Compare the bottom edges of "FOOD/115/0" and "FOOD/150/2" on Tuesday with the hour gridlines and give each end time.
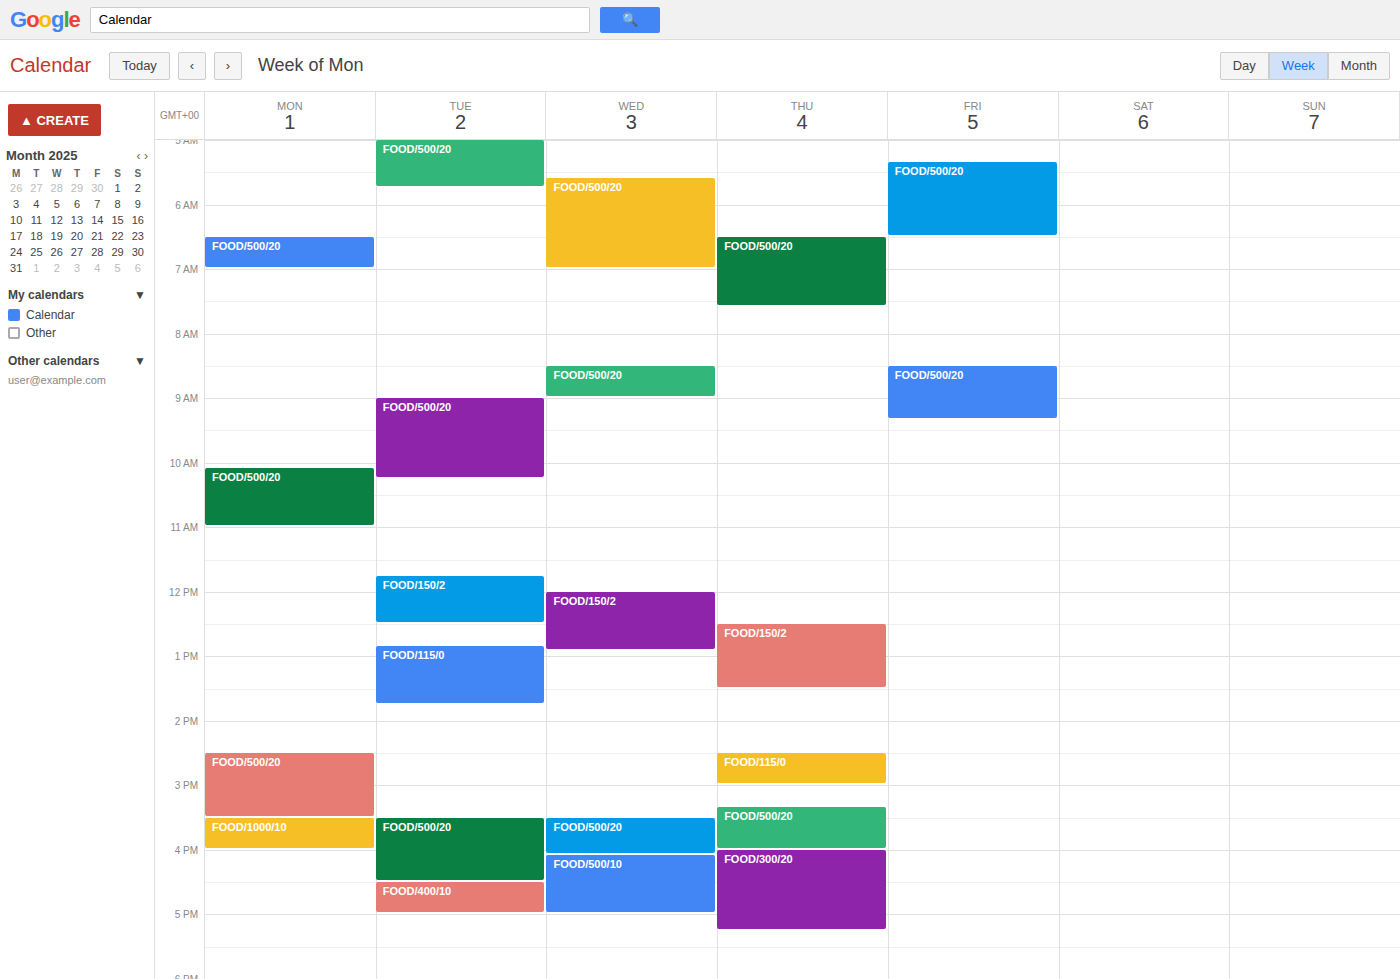
"FOOD/115/0": 1:45 PM, neither: three quarters of the way from the 1 PM line to the 2 PM line. "FOOD/150/2": 12:30 PM, halfway between the 12 PM and 1 PM lines.